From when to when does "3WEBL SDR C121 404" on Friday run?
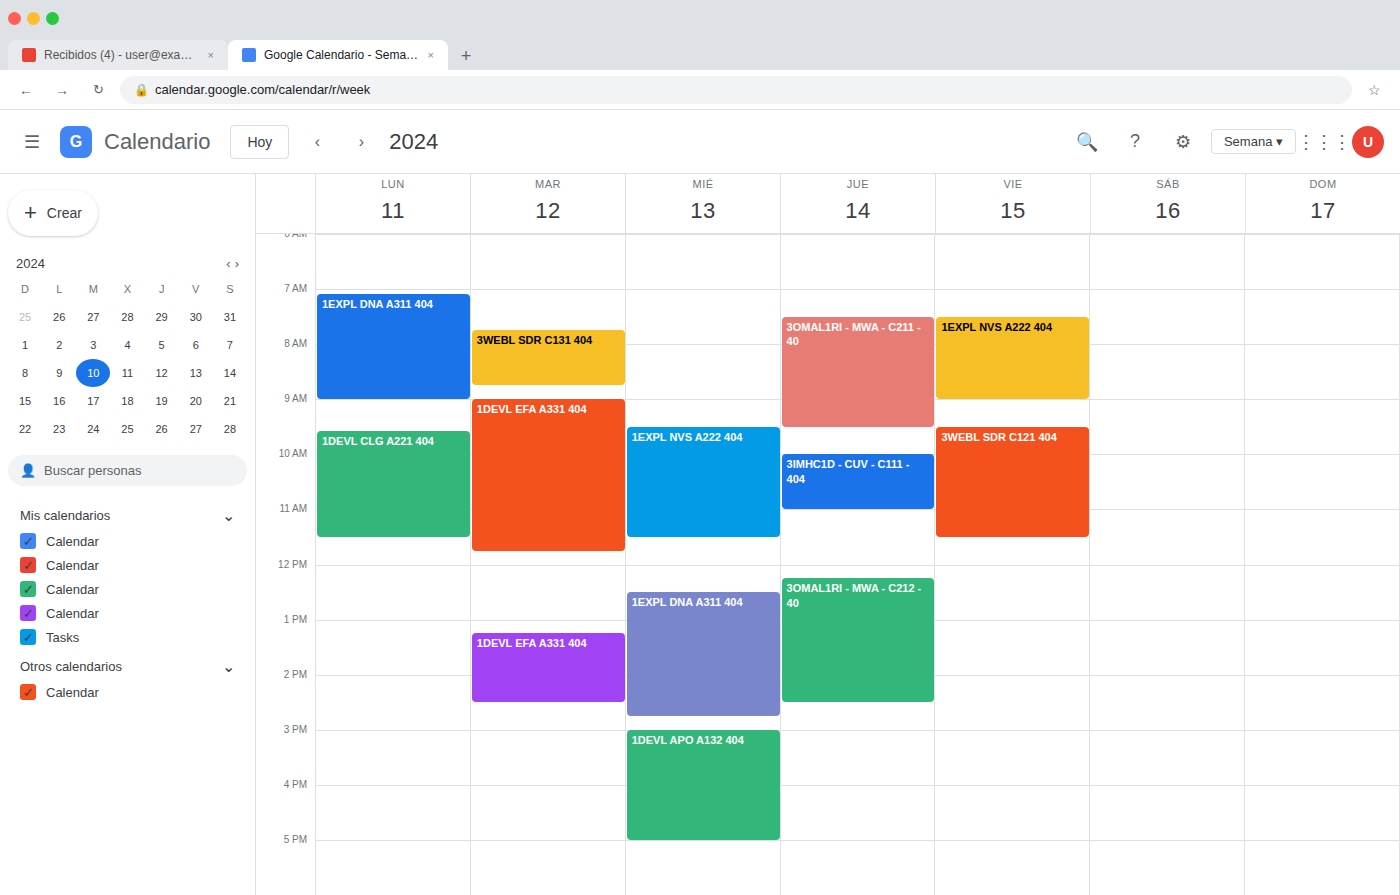
9:30 AM to 11:30 AM